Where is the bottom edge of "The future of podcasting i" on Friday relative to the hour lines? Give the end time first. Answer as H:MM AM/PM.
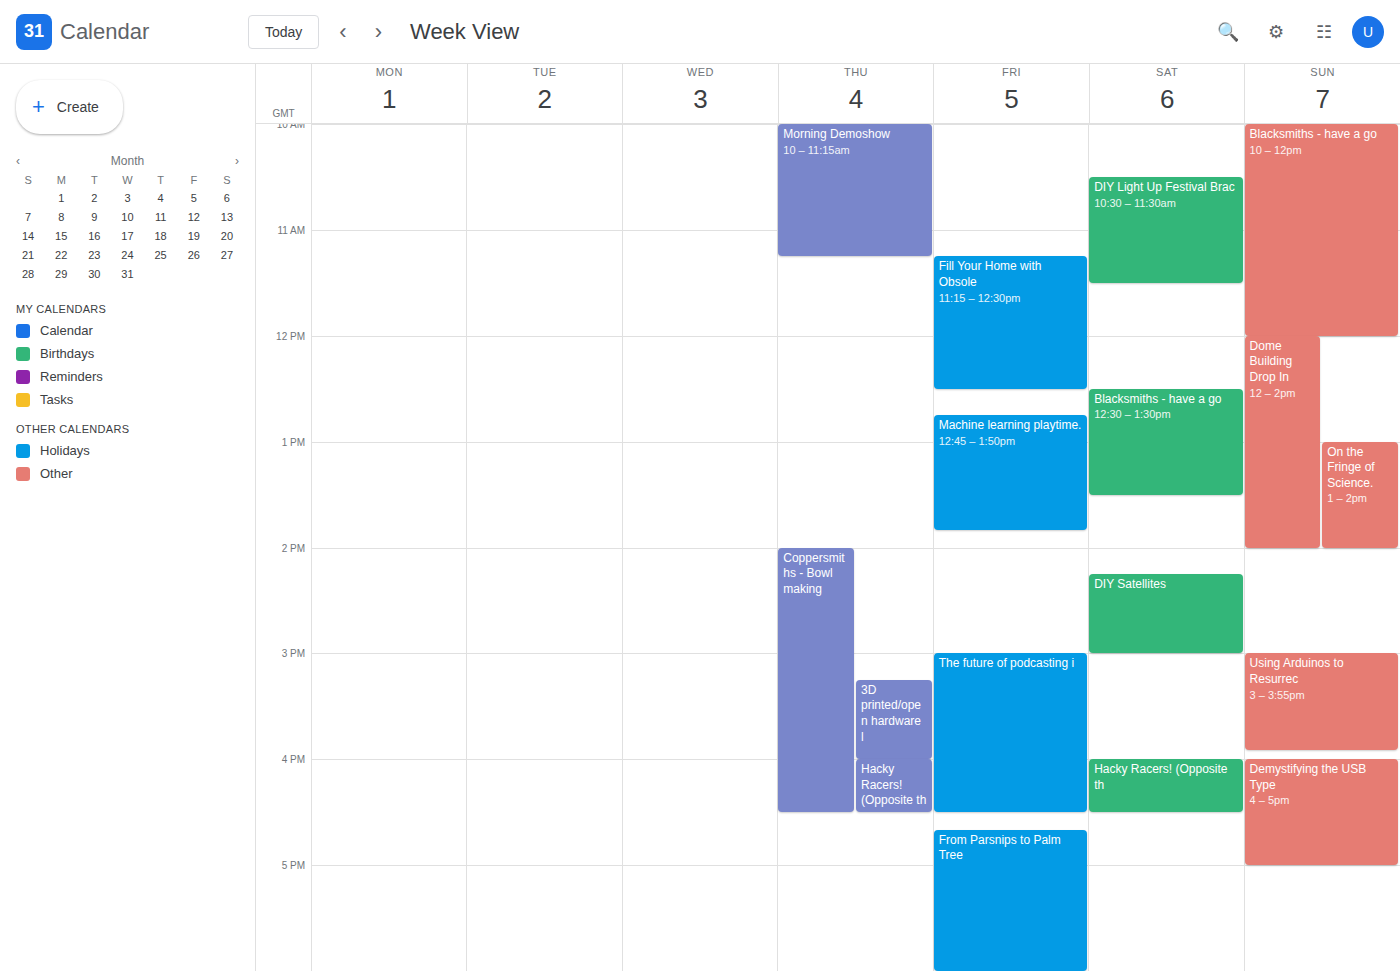
4:30 PM -- halfway between the 4 PM and 5 PM lines.